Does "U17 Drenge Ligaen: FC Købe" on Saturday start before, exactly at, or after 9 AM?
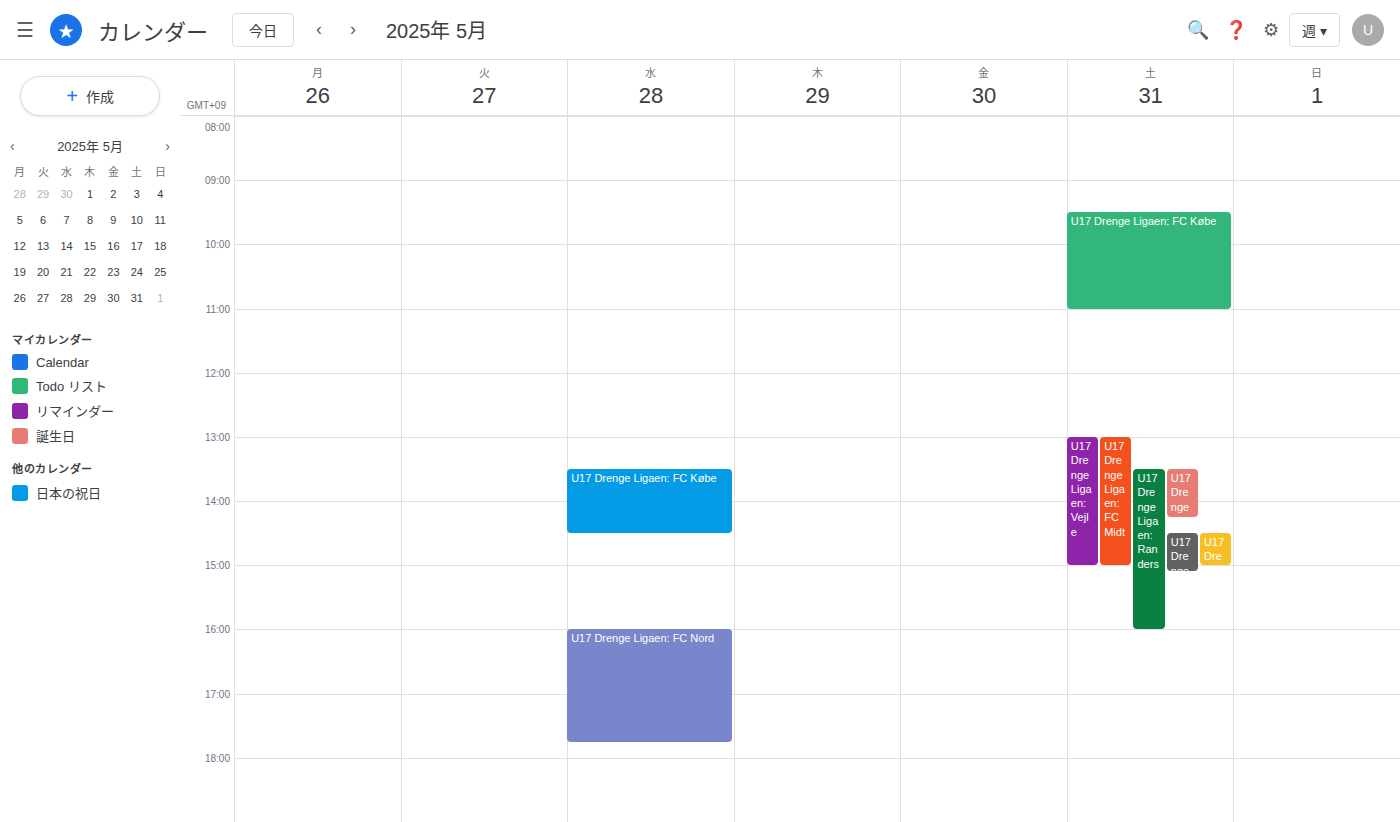
9:30 AM -- after 9 AM, 30 minutes below the 9 AM line.